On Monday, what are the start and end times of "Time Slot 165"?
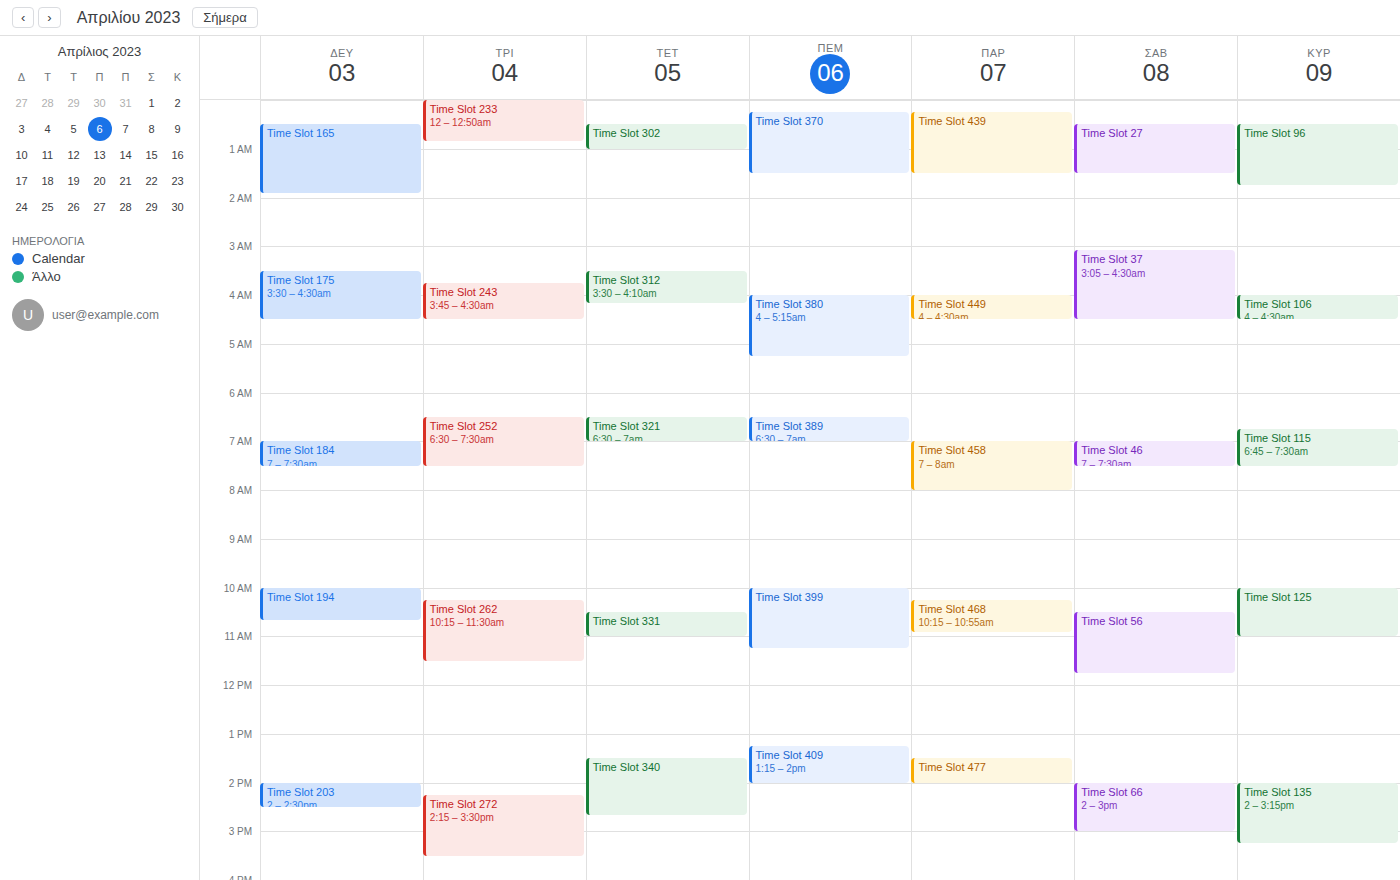
12:30 AM to 1:55 AM